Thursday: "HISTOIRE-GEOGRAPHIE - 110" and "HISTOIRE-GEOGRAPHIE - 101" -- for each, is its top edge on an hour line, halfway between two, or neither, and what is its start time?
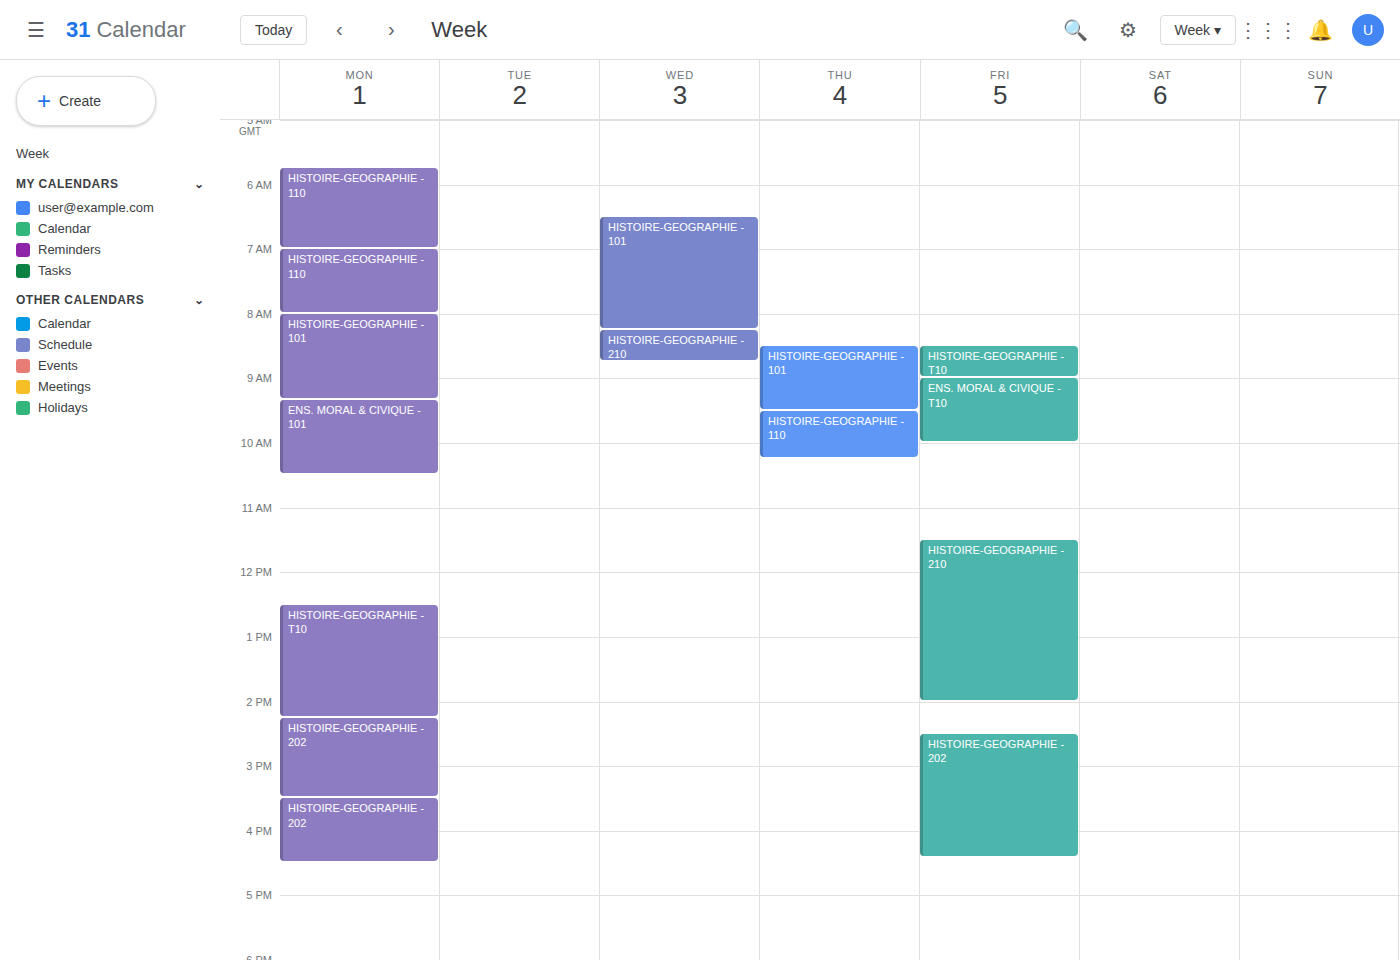
"HISTOIRE-GEOGRAPHIE - 110": 09:30, halfway between the 09:00 and 10:00 lines. "HISTOIRE-GEOGRAPHIE - 101": 08:30, halfway between the 08:00 and 09:00 lines.